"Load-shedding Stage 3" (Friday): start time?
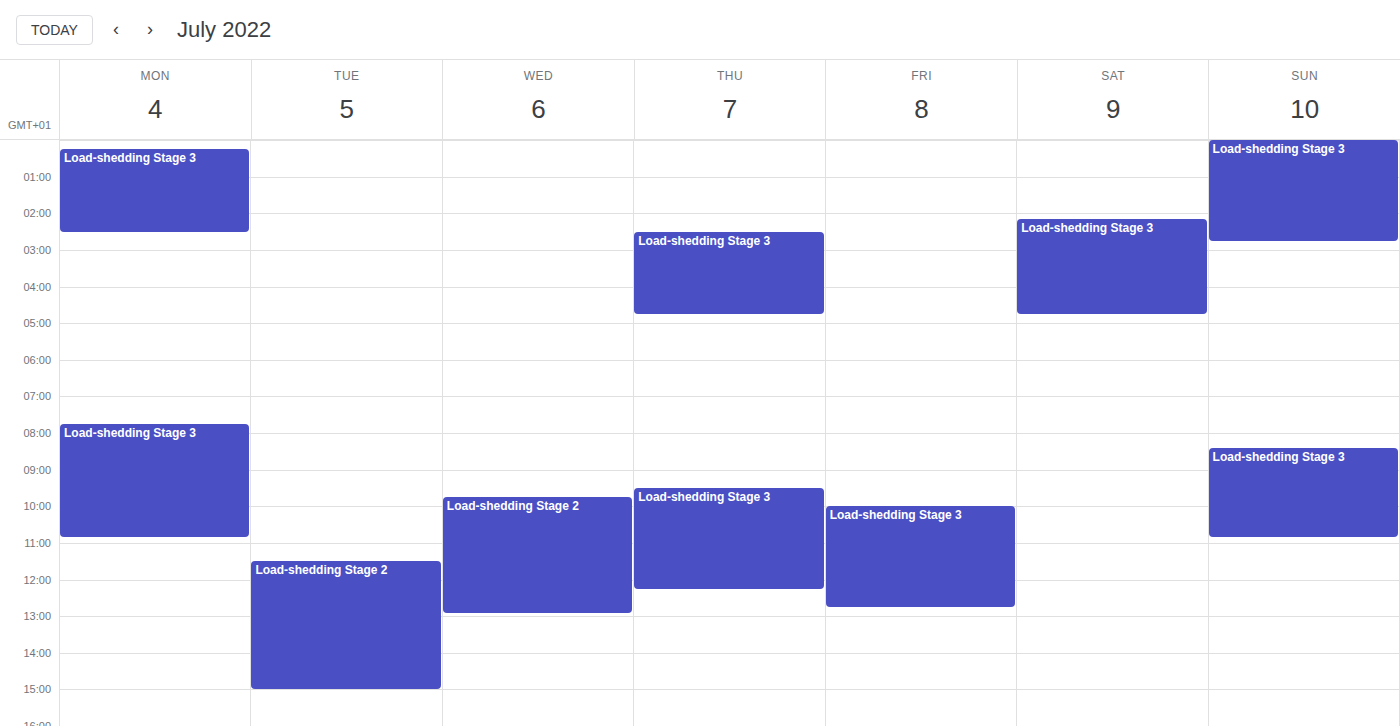
10:00